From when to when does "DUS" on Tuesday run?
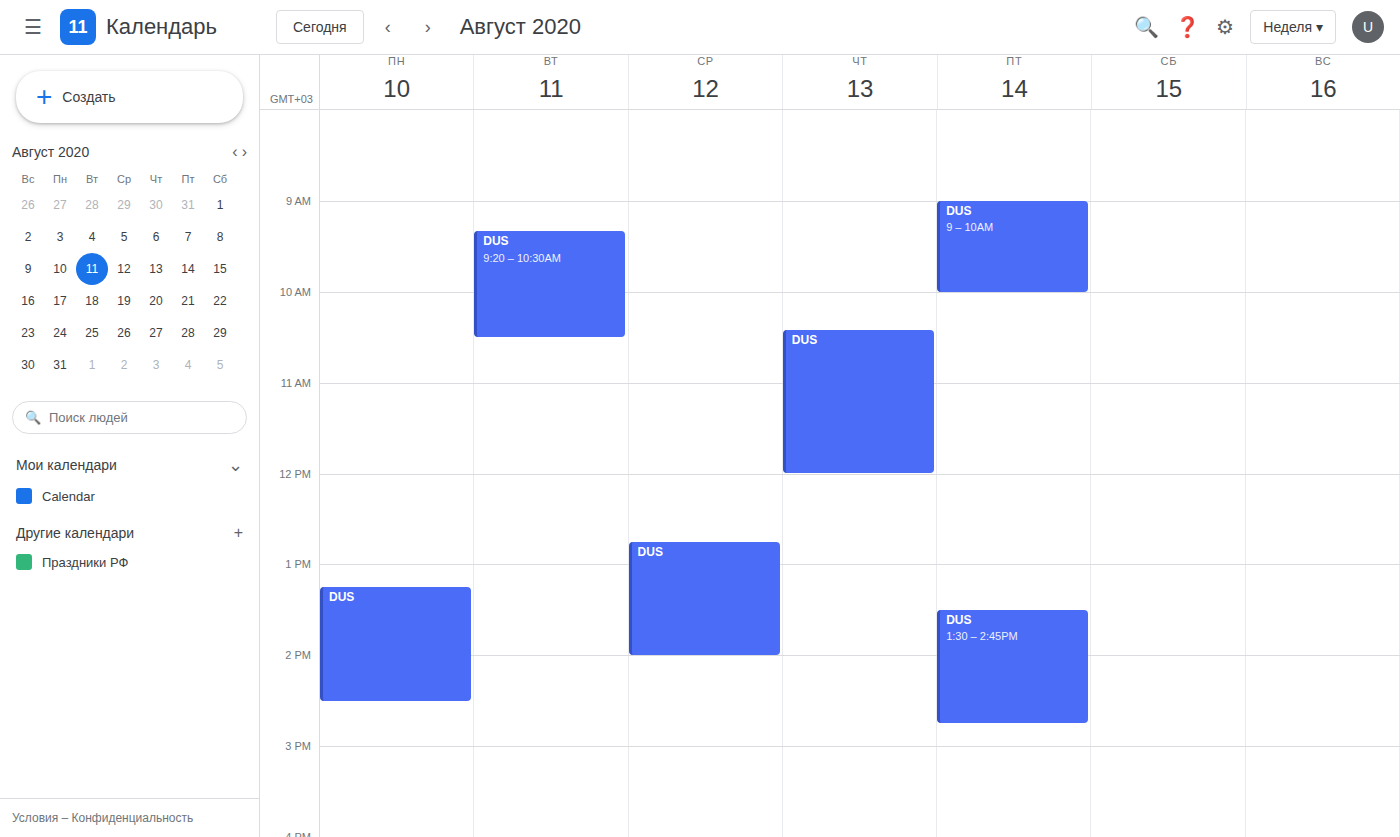
9:20 AM to 10:30 AM